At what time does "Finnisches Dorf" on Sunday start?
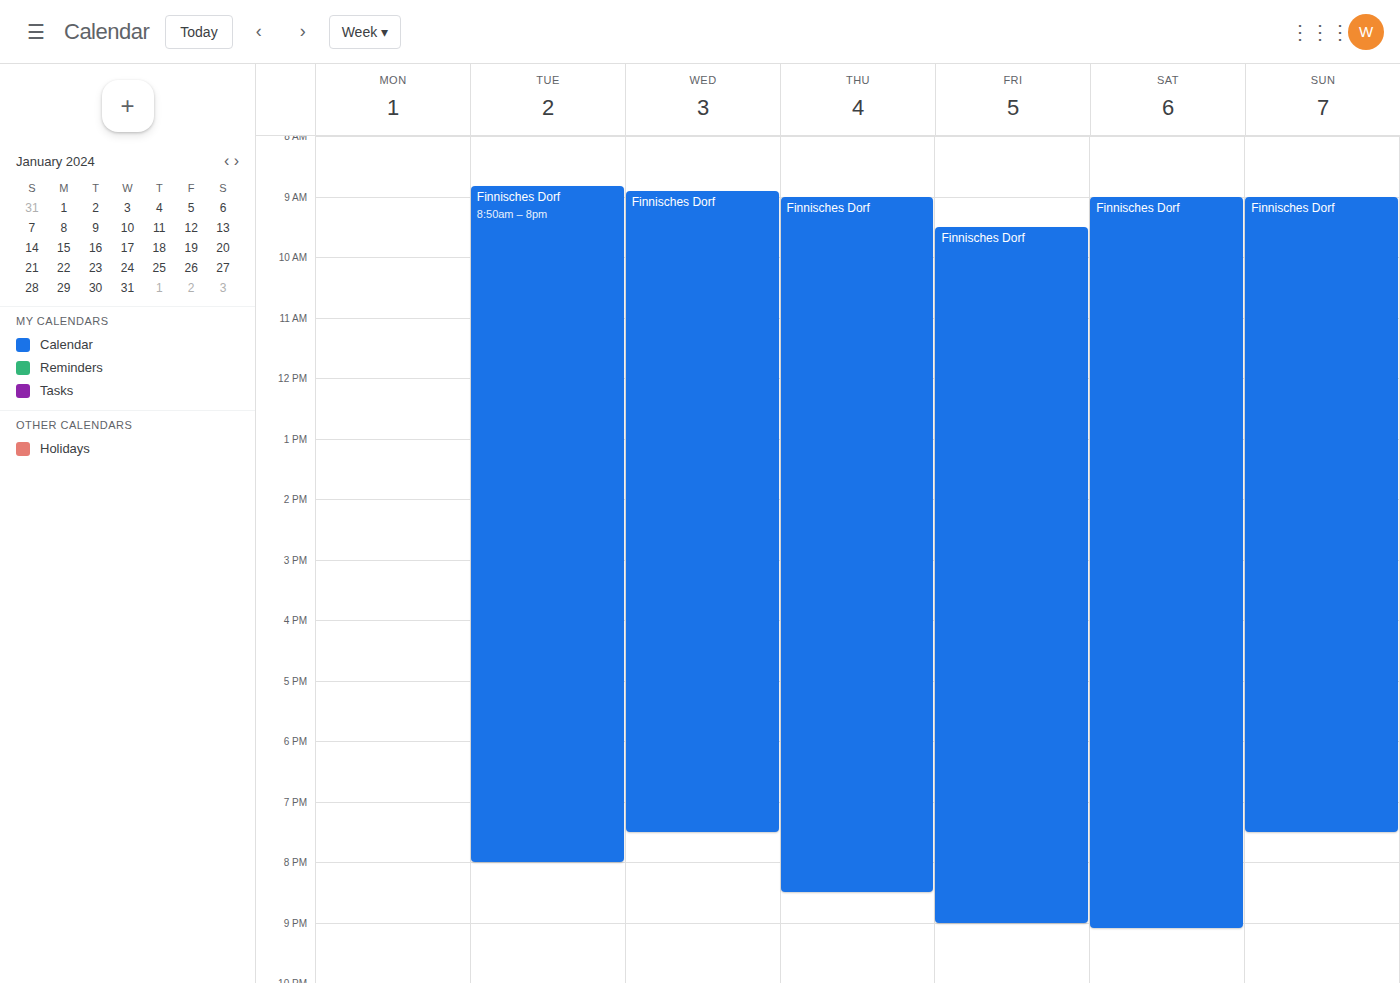
9:00 AM